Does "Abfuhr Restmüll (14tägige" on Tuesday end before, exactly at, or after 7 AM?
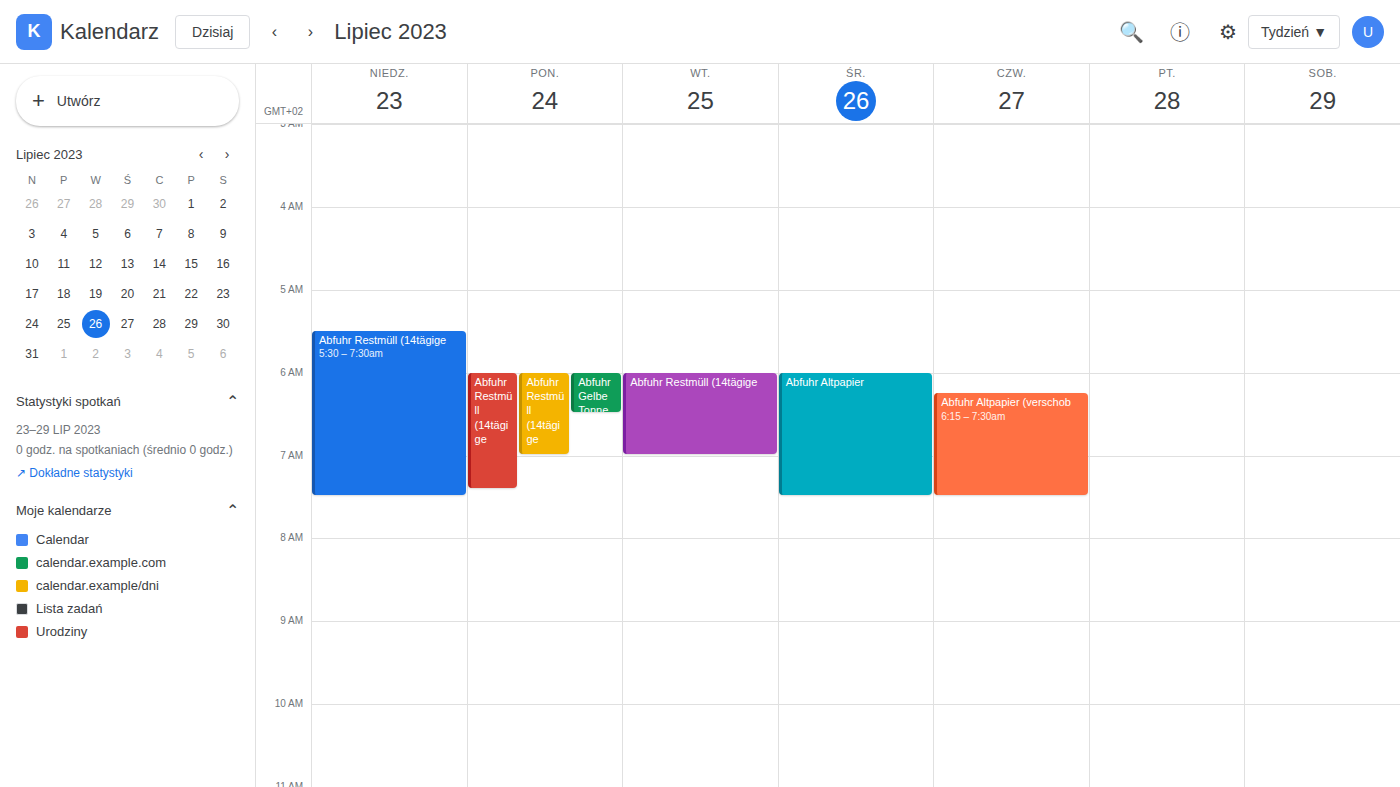
7:00 AM -- exactly at 7 AM, on the 7 AM line.